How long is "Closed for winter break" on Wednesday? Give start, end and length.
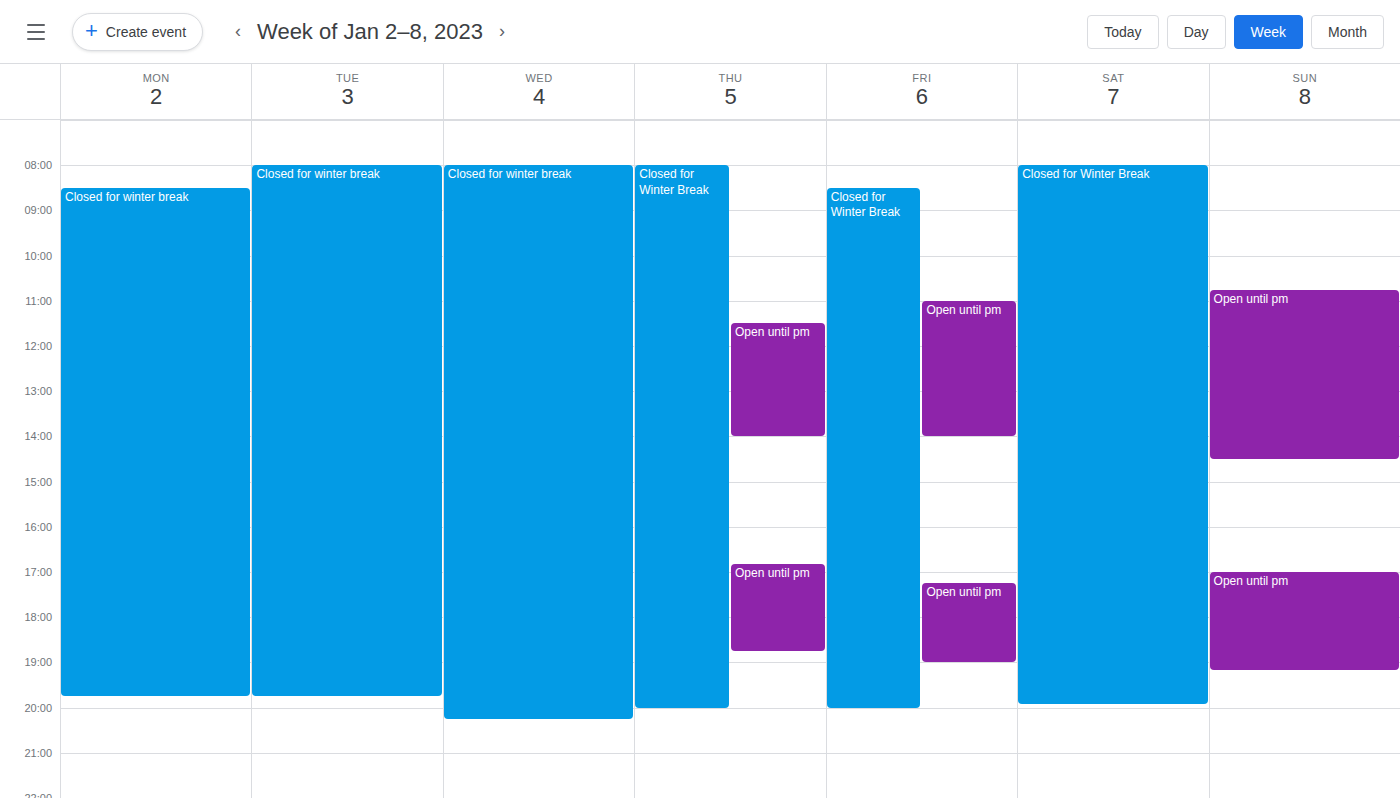
8:00 AM to 8:15 PM, 12 hours 15 minutes